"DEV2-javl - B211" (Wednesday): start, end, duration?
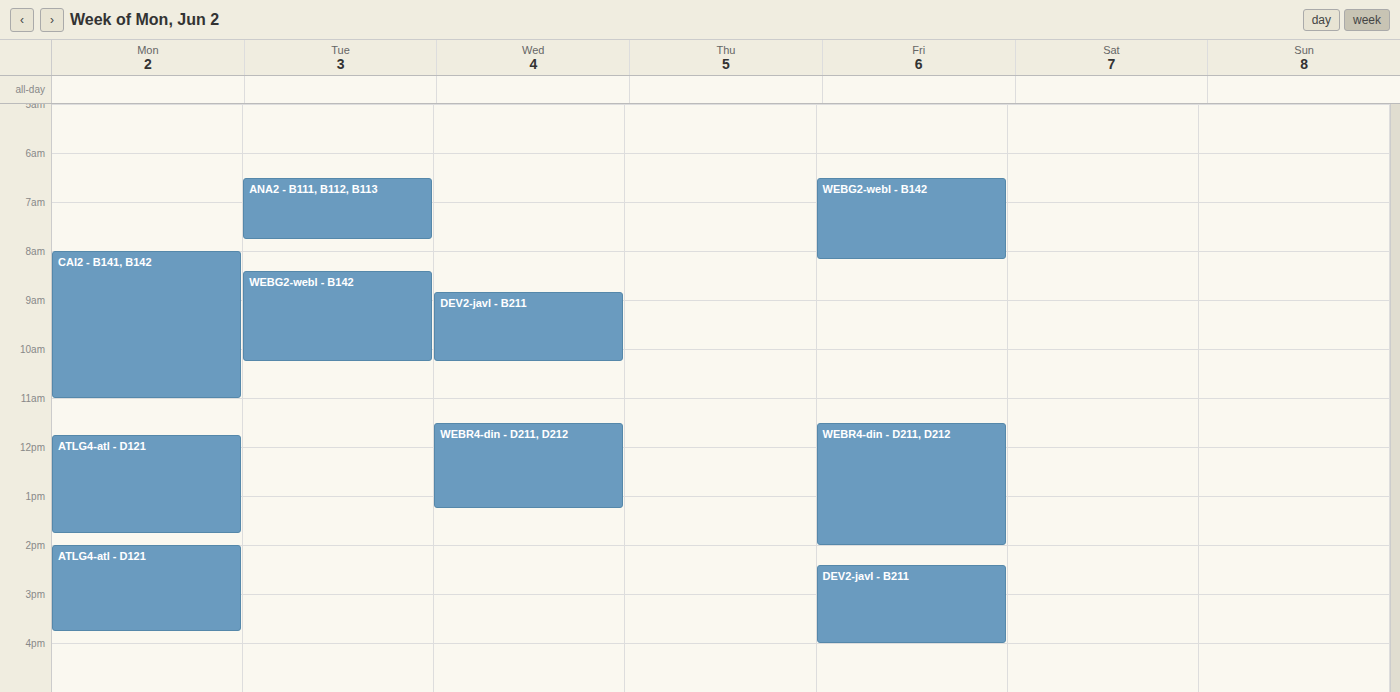
8:50 AM to 10:15 AM, 1 hour 25 minutes